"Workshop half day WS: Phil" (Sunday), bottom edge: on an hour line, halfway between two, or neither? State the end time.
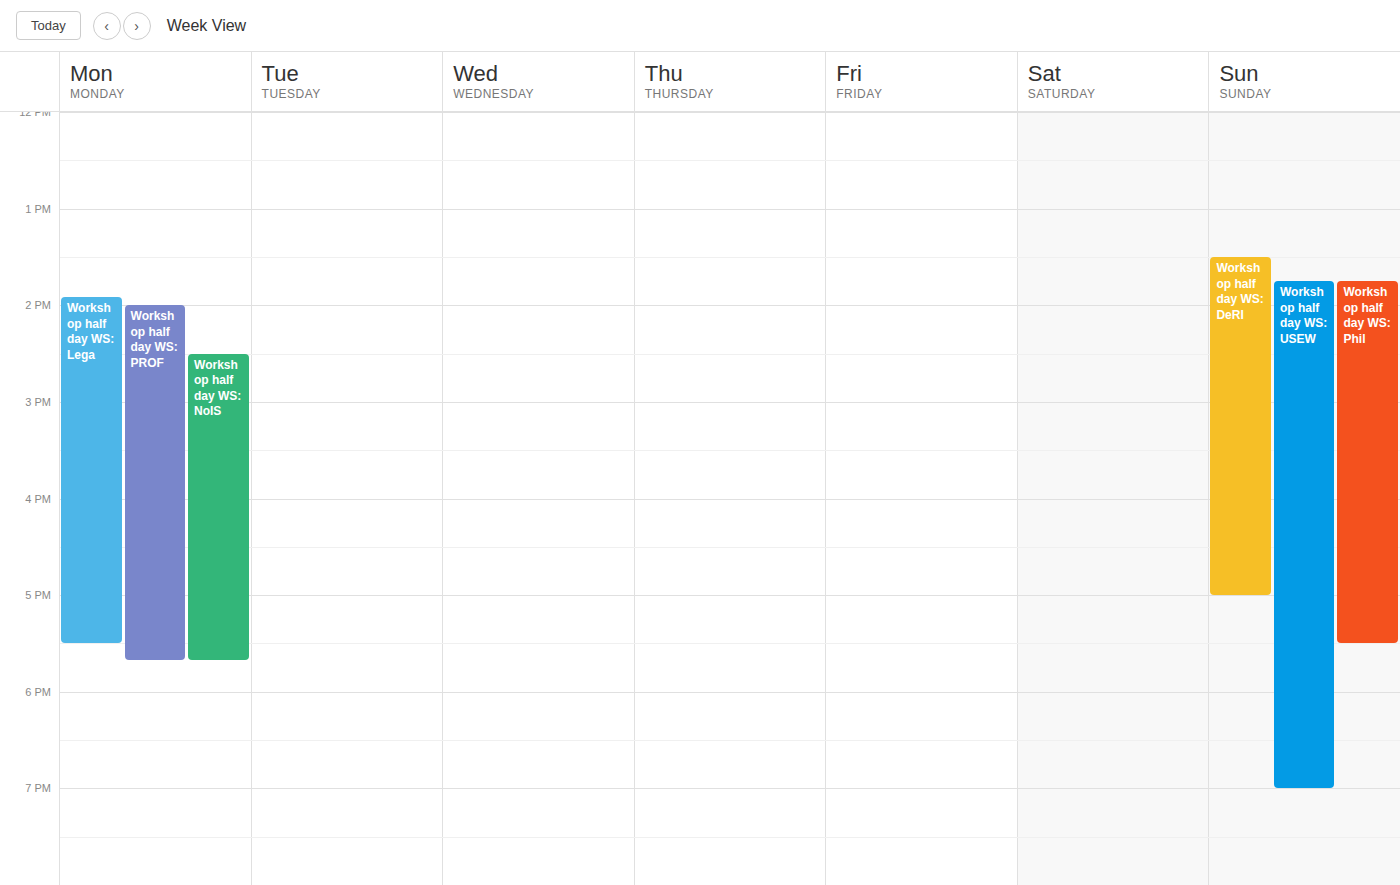
17:30 -- halfway between the 17:00 and 18:00 lines.